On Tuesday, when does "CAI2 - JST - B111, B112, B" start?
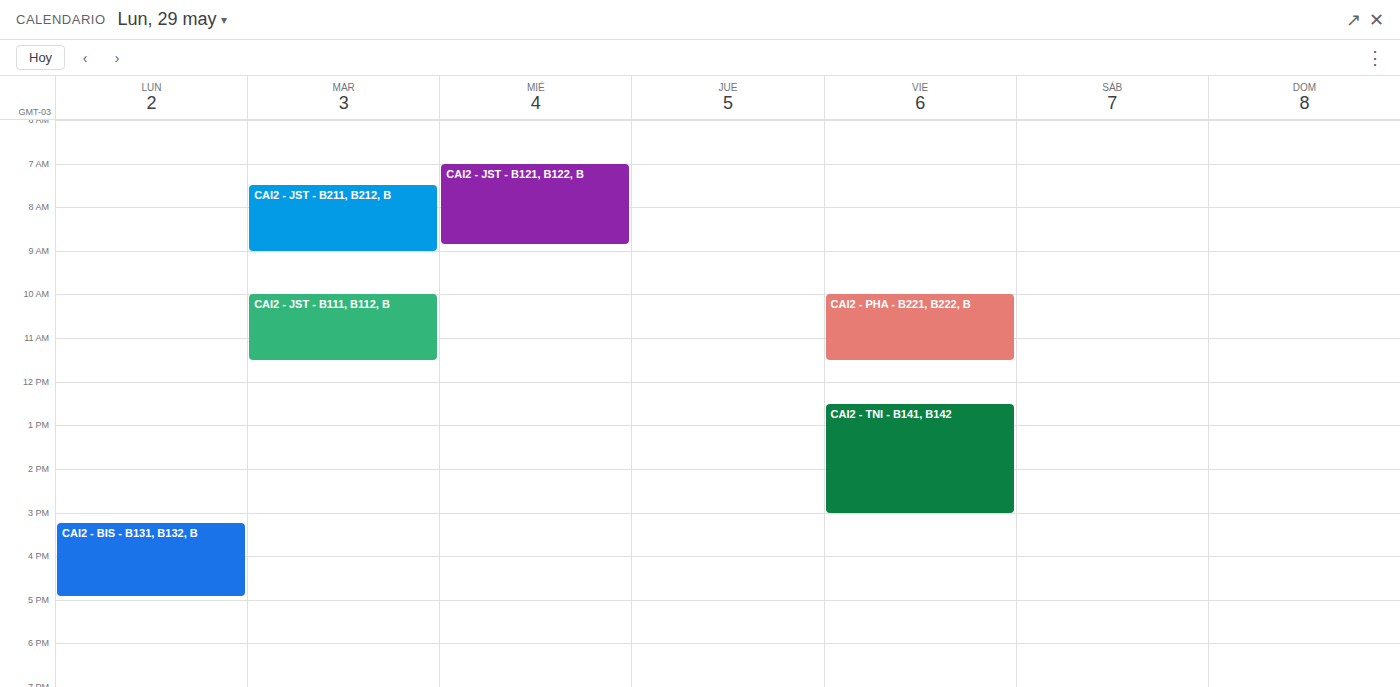
10:00 AM